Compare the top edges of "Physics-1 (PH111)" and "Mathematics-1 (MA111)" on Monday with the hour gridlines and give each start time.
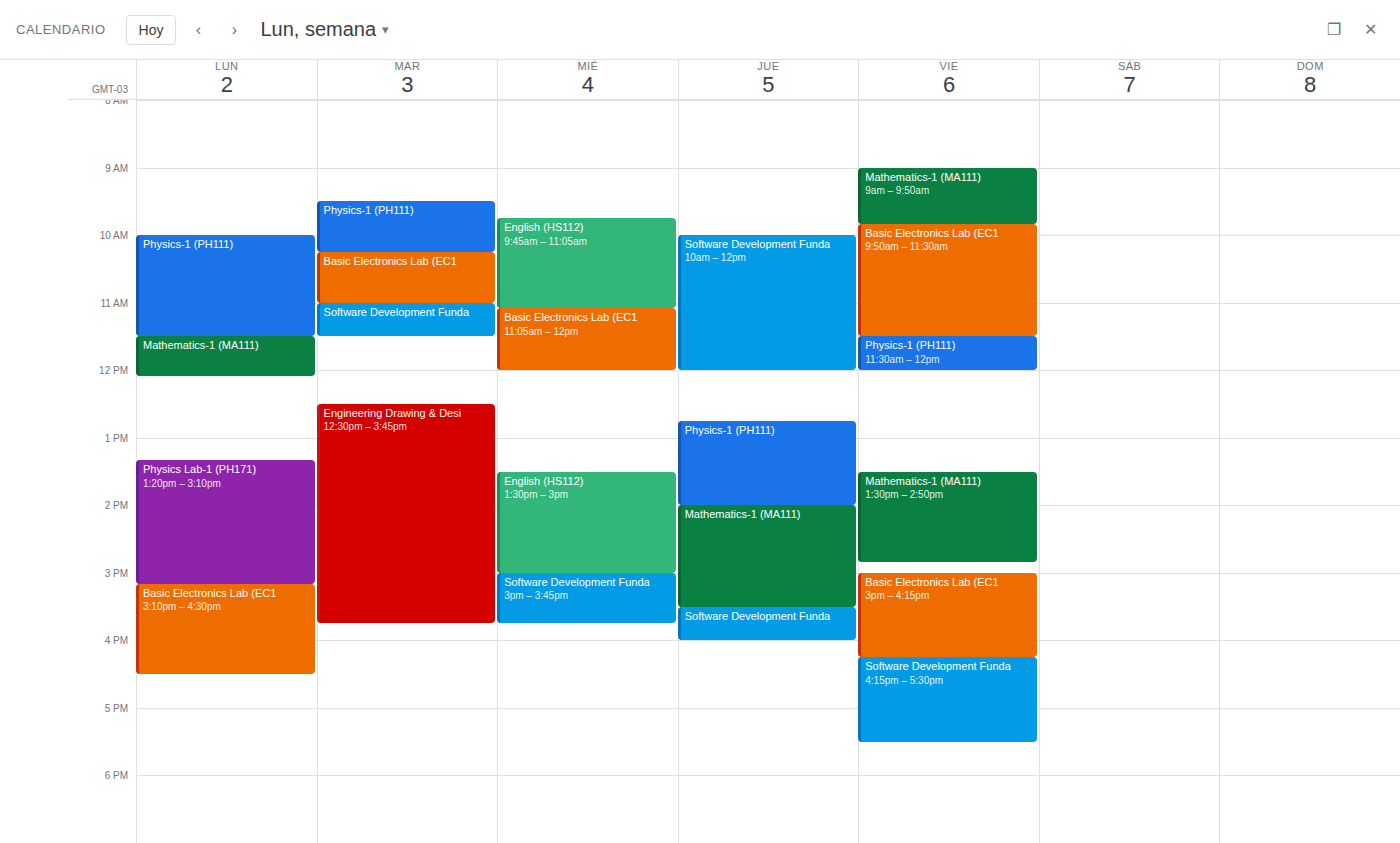
"Physics-1 (PH111)": 10:00 AM, exactly on the 10 AM line. "Mathematics-1 (MA111)": 11:30 AM, halfway between the 11 AM and 12 PM lines.